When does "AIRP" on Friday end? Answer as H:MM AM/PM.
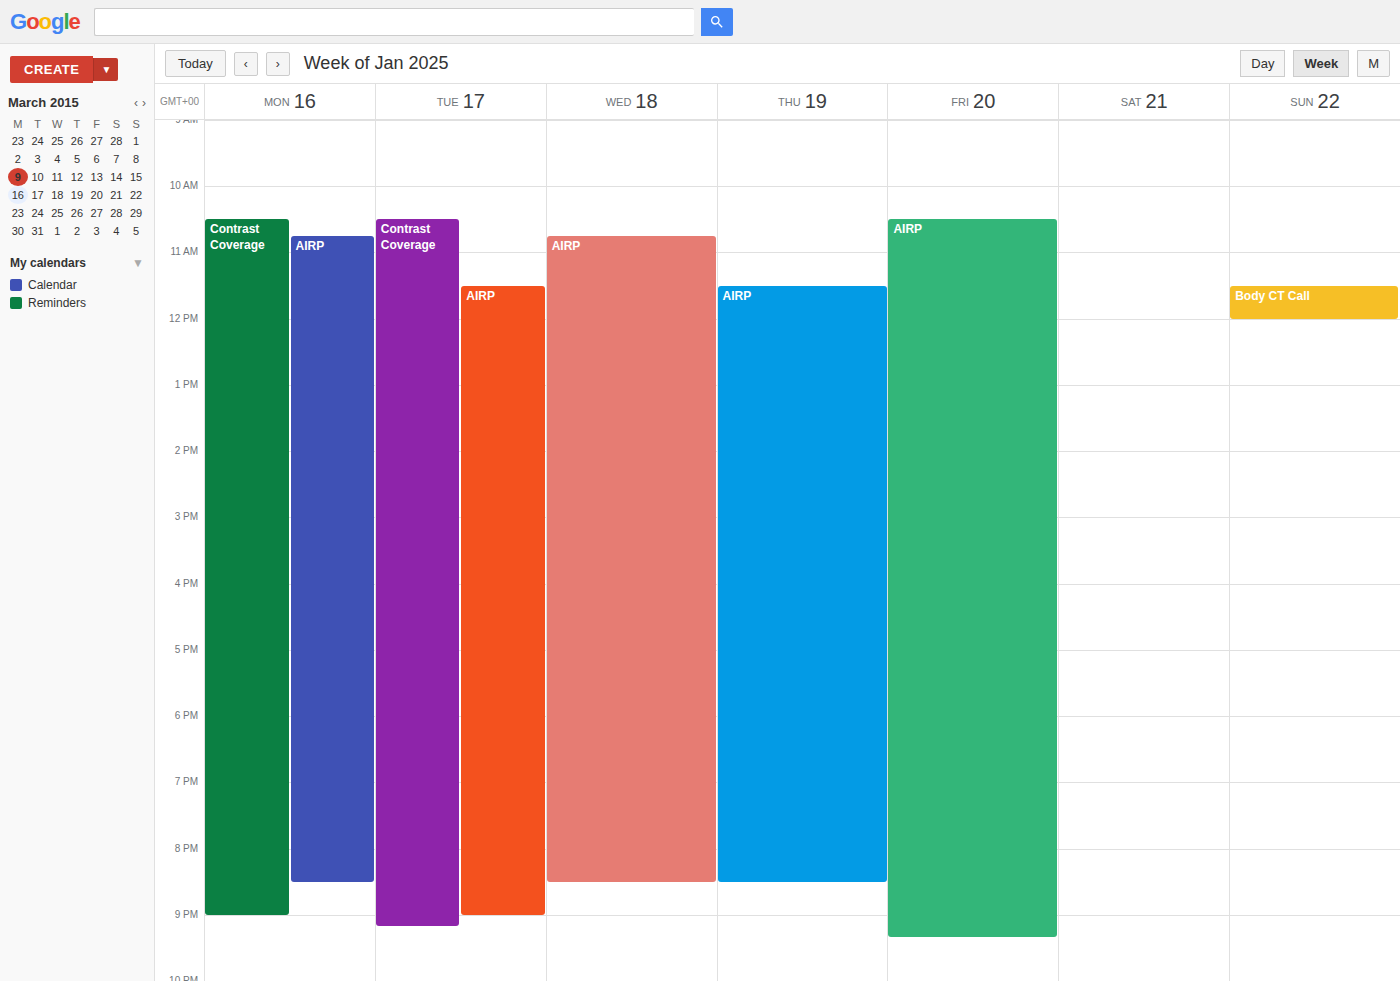
9:20 PM